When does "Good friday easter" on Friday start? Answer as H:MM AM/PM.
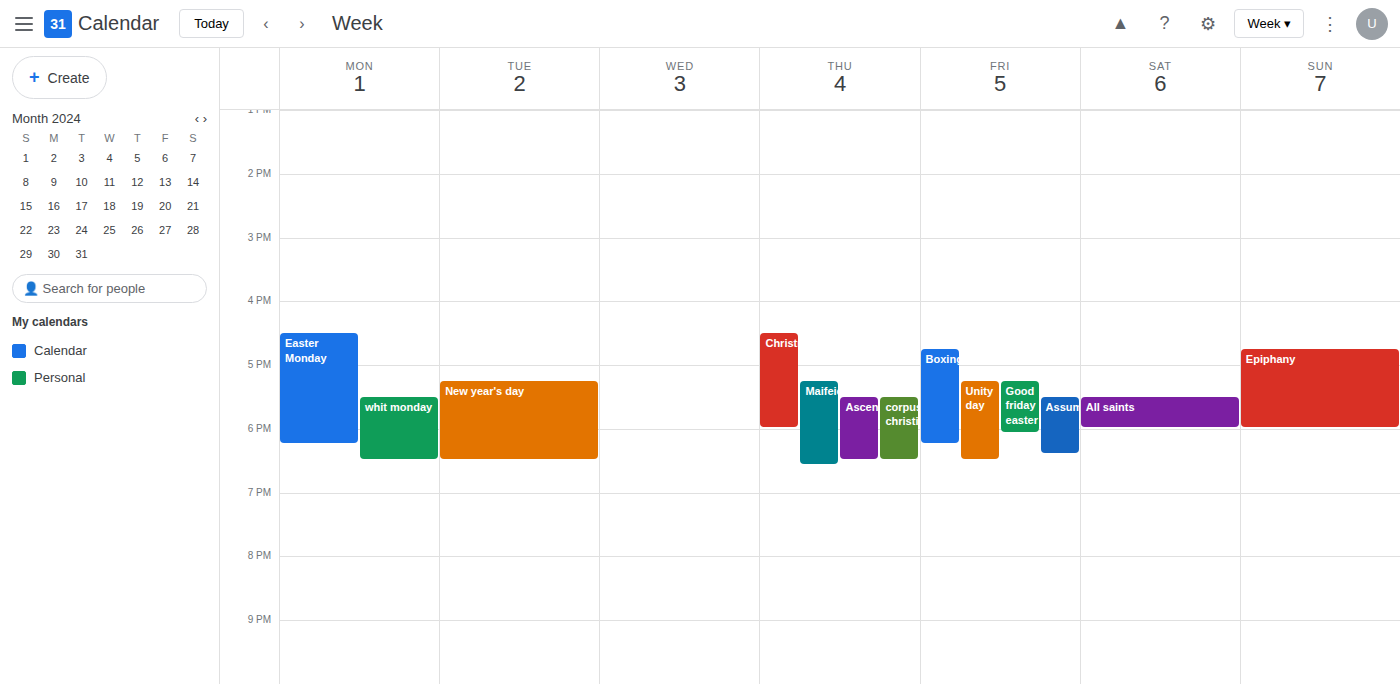
5:15 PM